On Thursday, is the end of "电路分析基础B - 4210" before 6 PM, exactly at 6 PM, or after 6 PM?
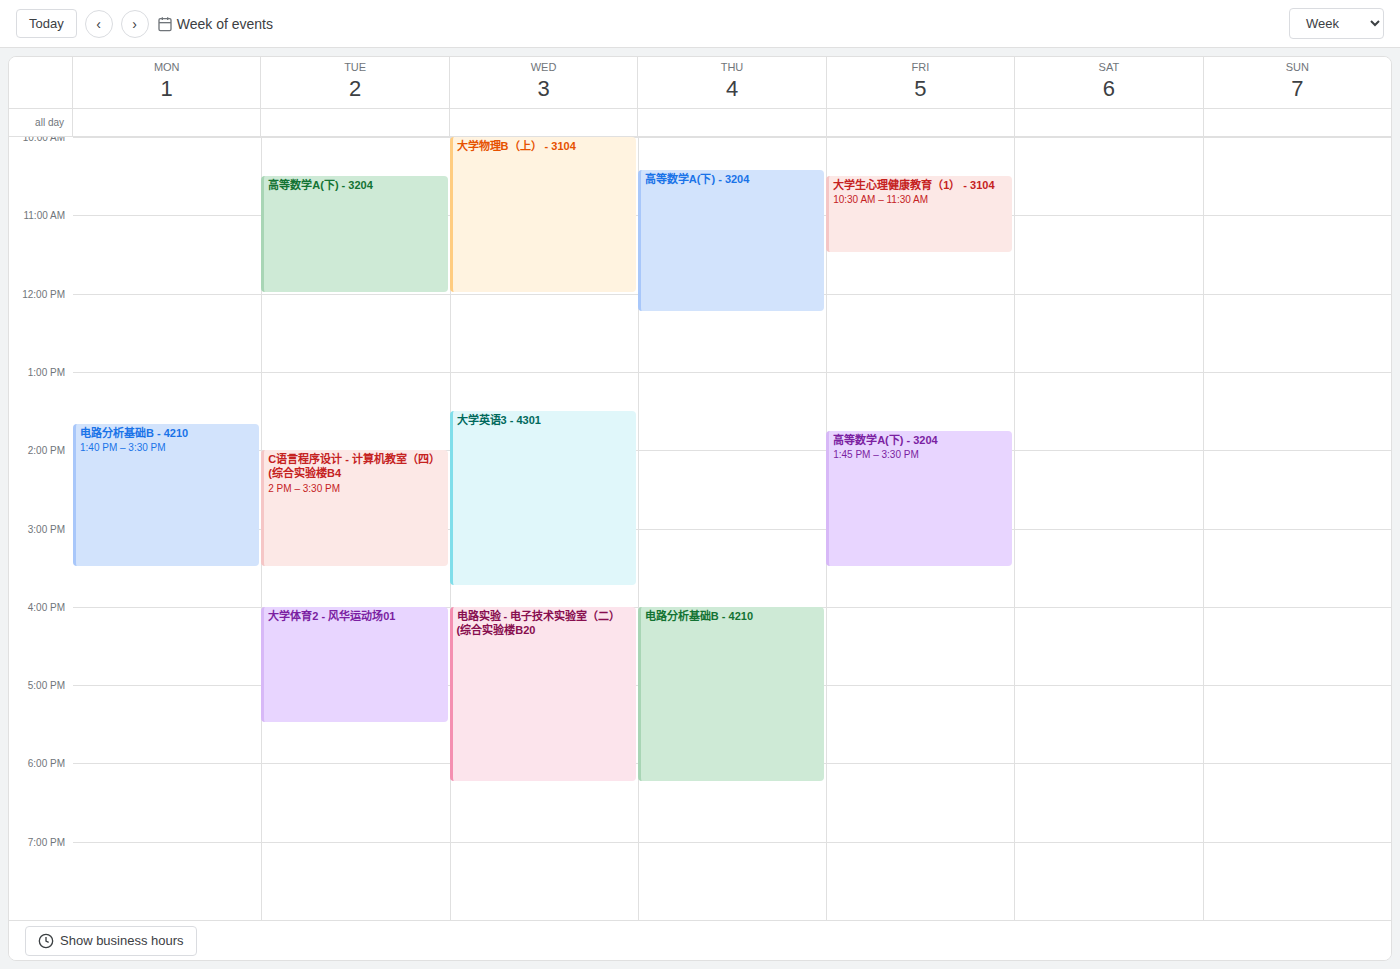
6:15 PM -- after 6 PM, 15 minutes below the 6 PM line.